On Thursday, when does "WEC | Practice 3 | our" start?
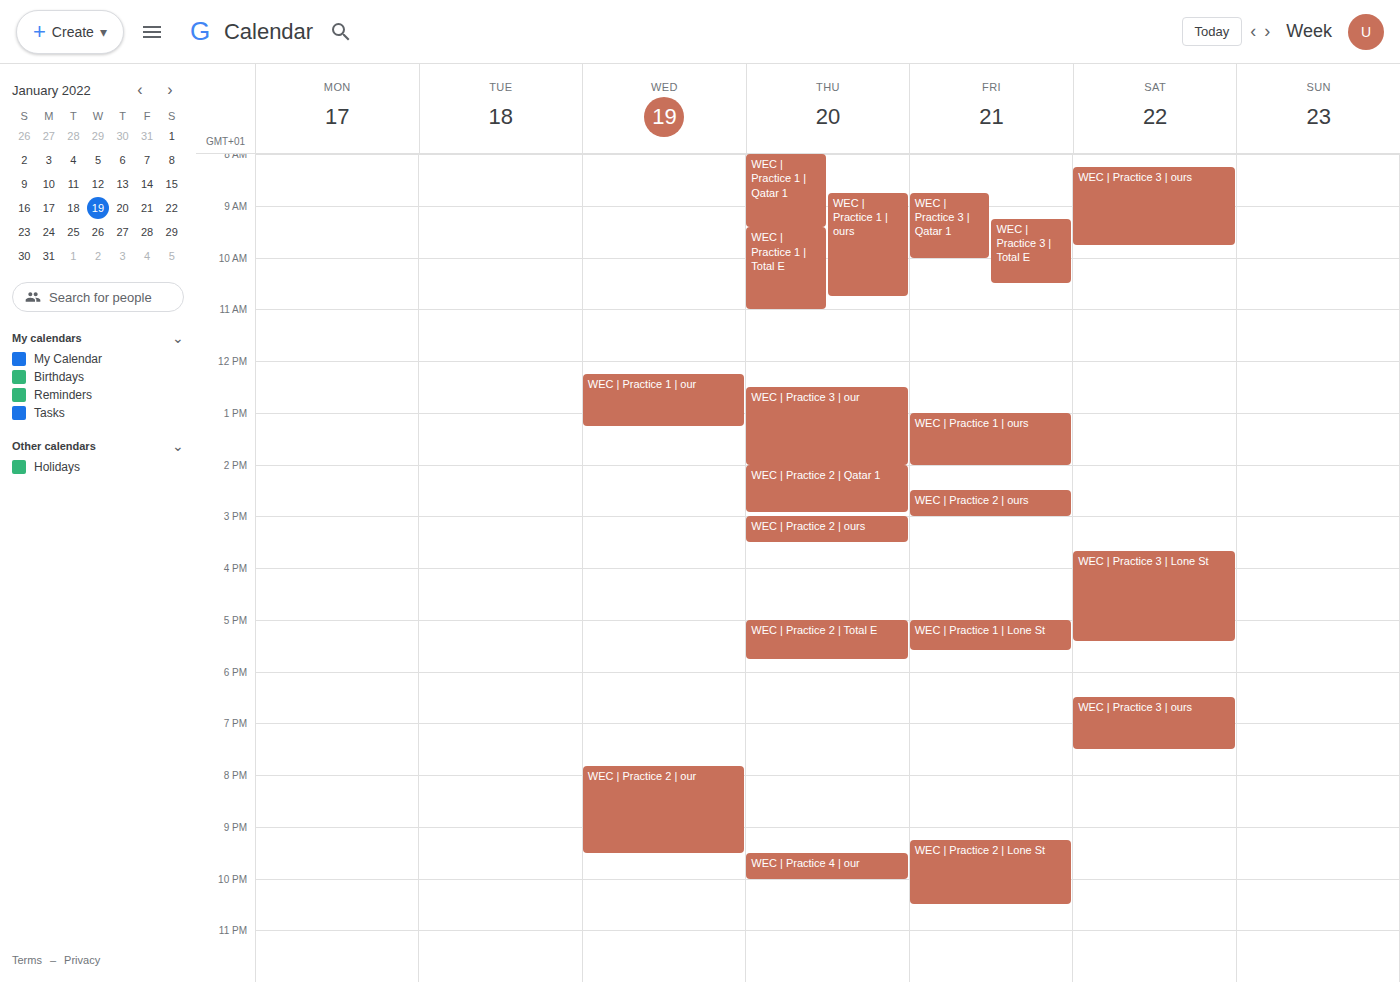
12:30 PM